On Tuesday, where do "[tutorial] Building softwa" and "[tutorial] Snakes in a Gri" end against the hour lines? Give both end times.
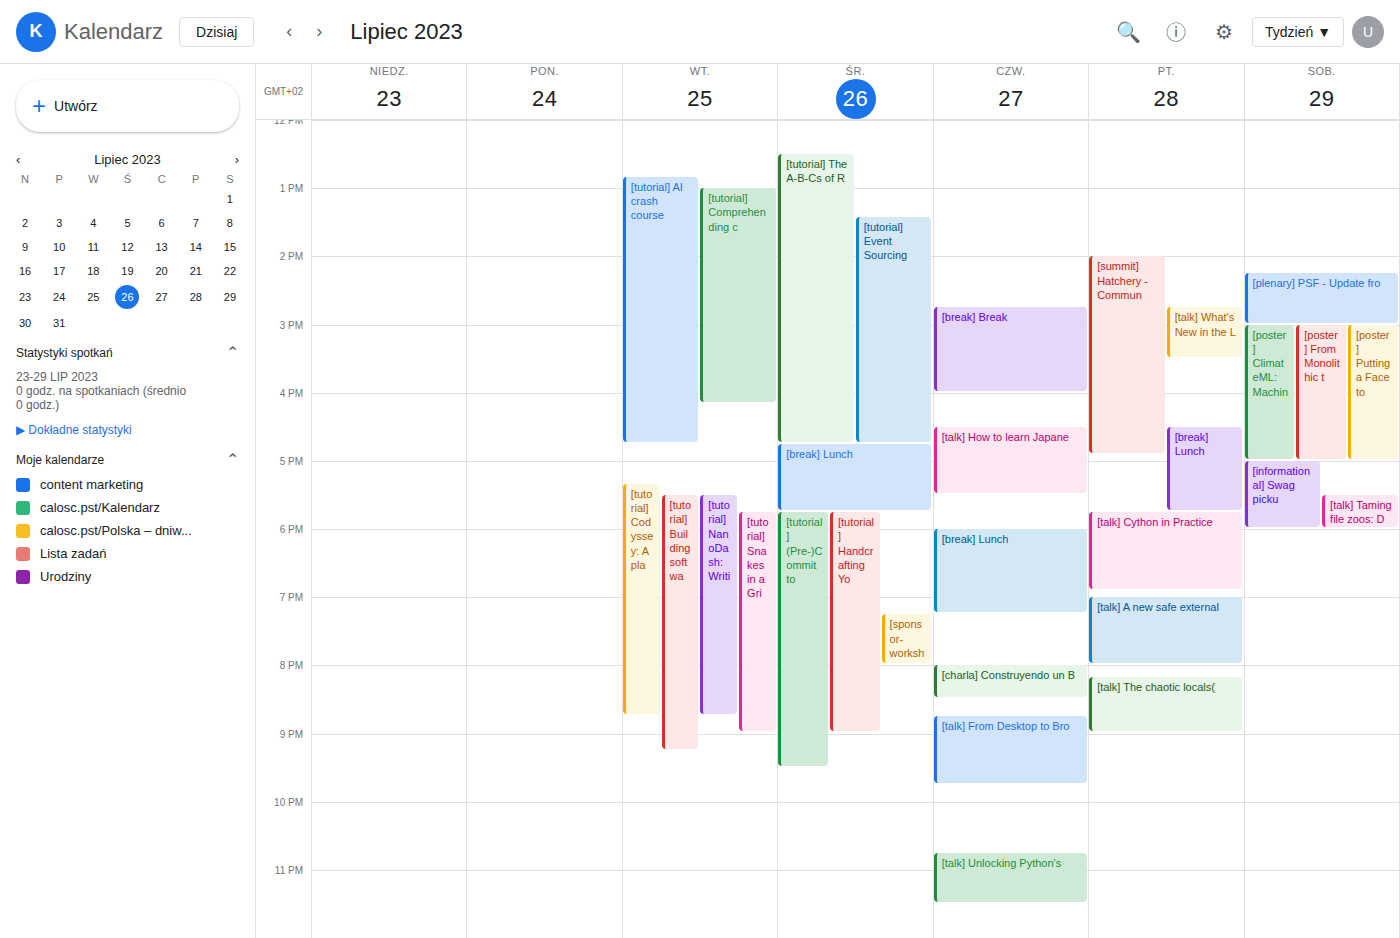
"[tutorial] Building softwa": 9:15 PM, neither: a quarter of the way from the 9 PM line to the 10 PM line. "[tutorial] Snakes in a Gri": 9:00 PM, exactly on the 9 PM line.